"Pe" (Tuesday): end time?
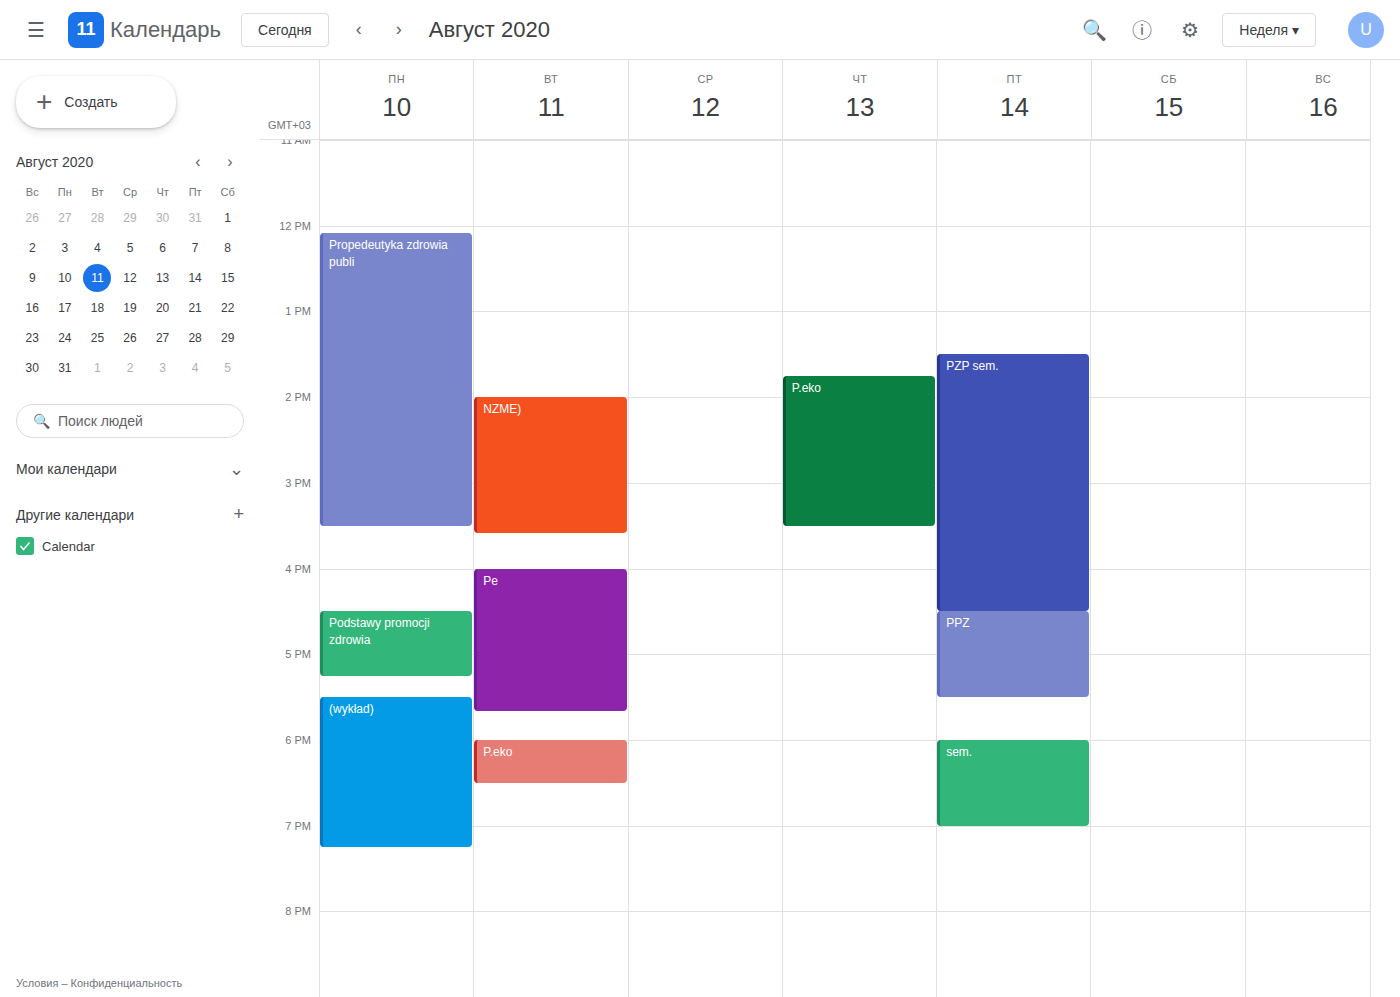
5:40 PM